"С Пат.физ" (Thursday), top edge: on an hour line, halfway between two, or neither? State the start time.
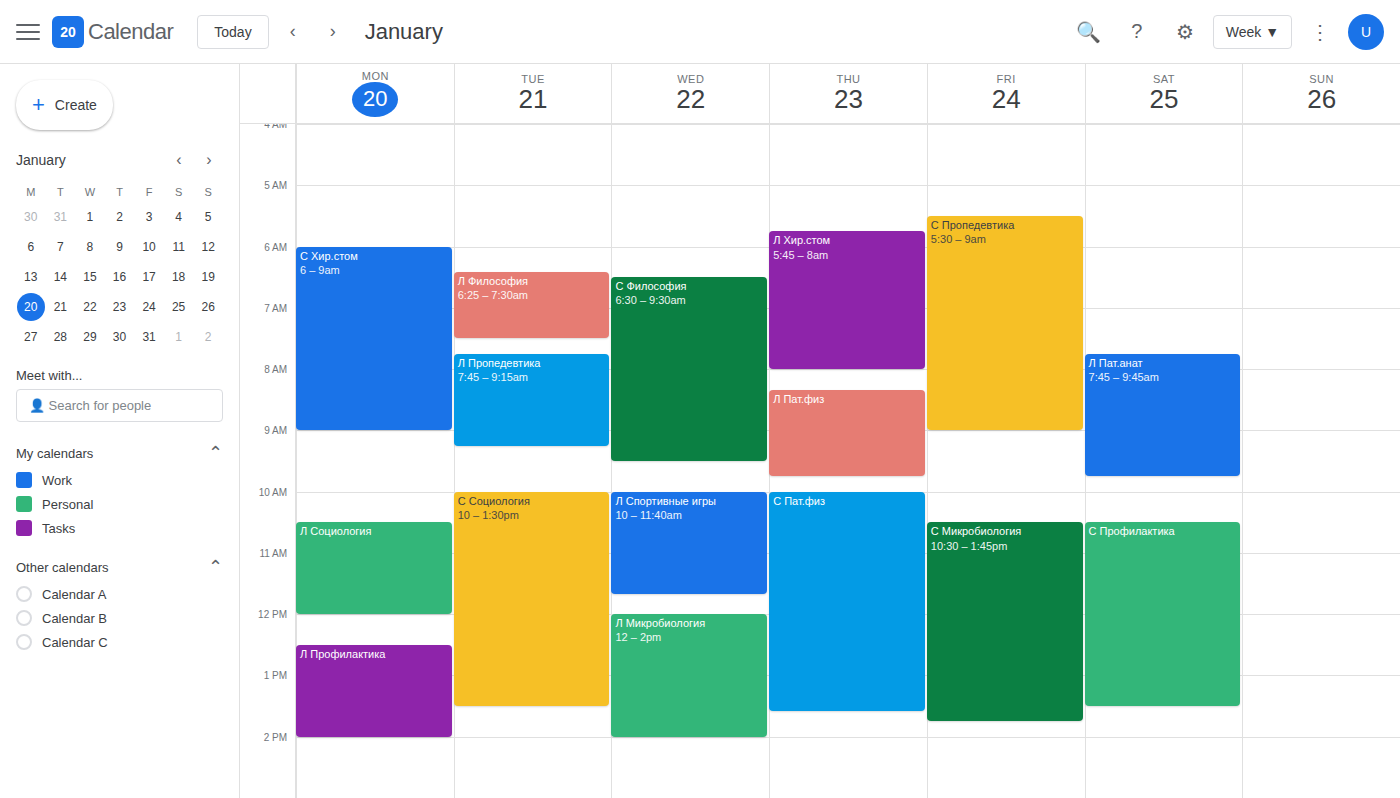
10:00 AM -- exactly on the 10 AM line.